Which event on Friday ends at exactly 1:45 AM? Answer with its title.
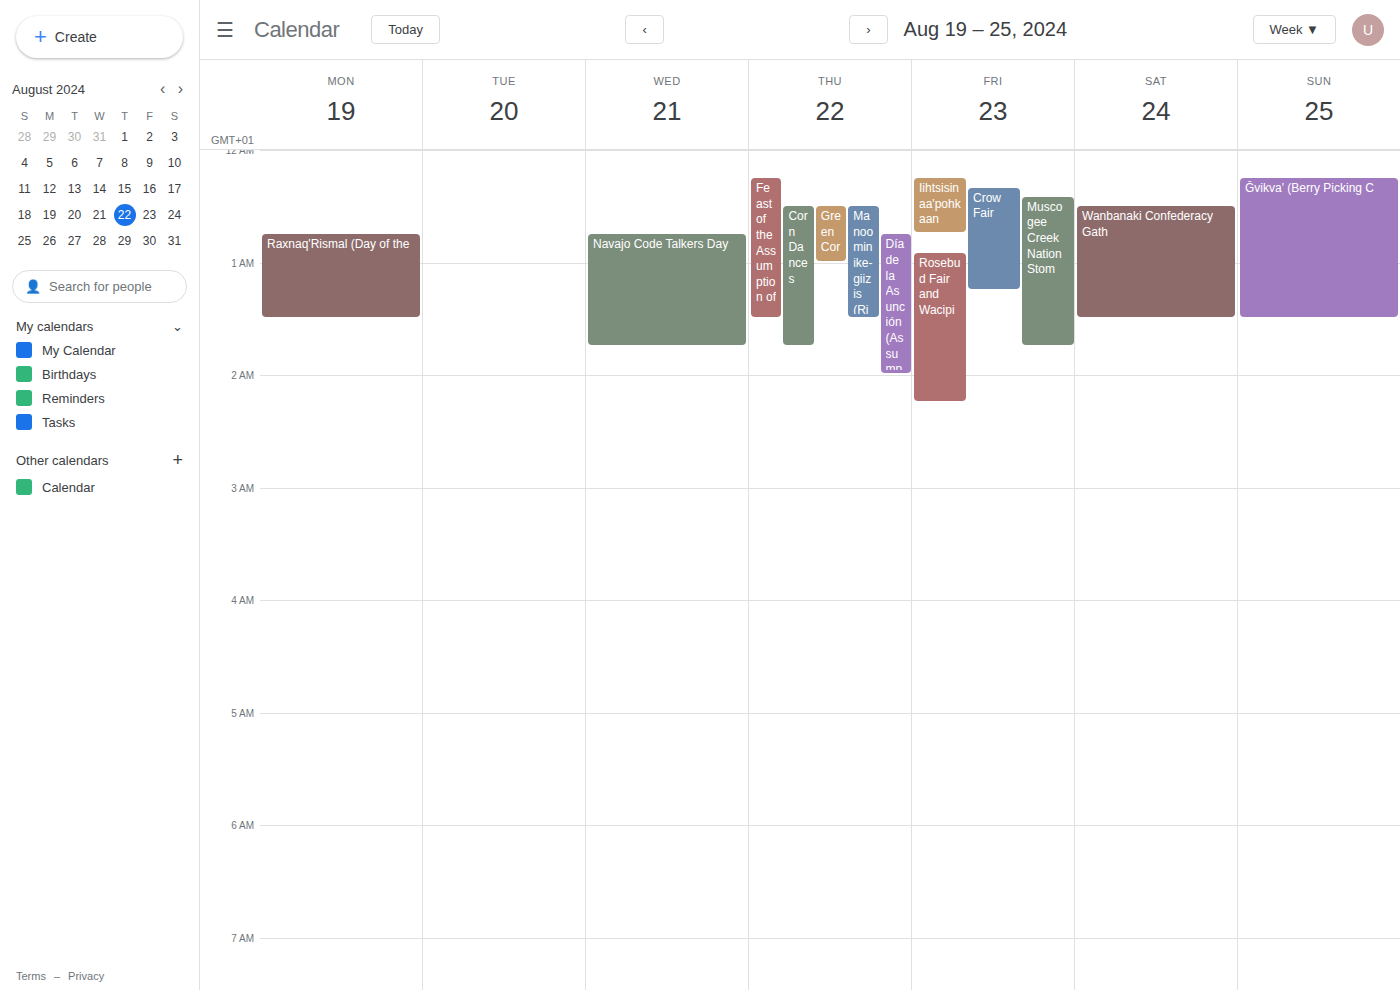
"Muscogee Creek Nation Stom"